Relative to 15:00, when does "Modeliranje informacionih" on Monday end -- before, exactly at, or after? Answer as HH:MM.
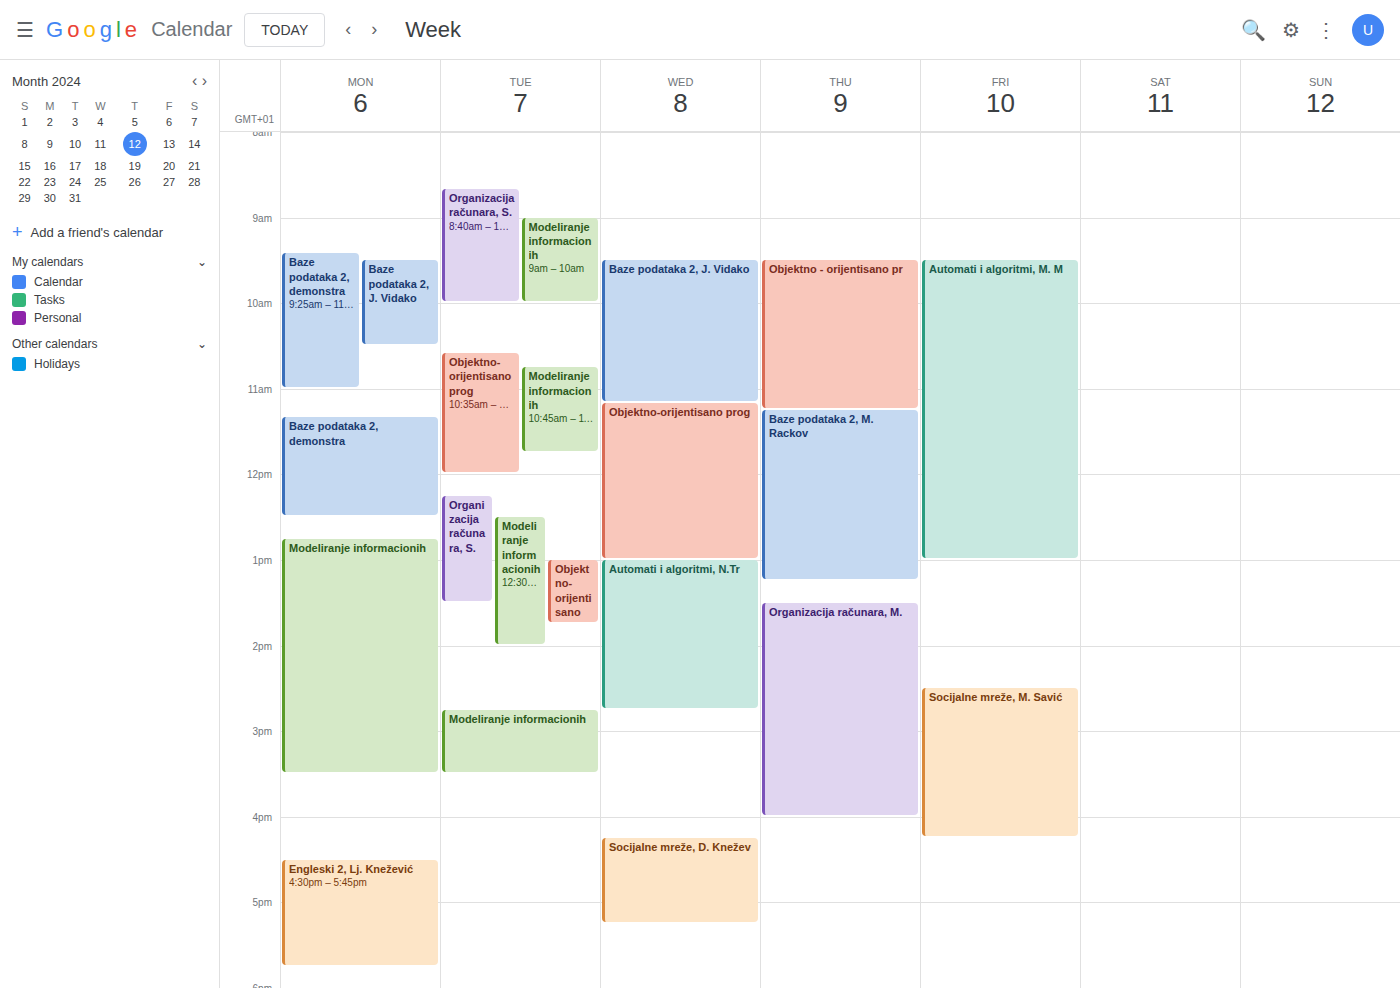
15:30 -- after 15:00, 30 minutes below the 15:00 line.